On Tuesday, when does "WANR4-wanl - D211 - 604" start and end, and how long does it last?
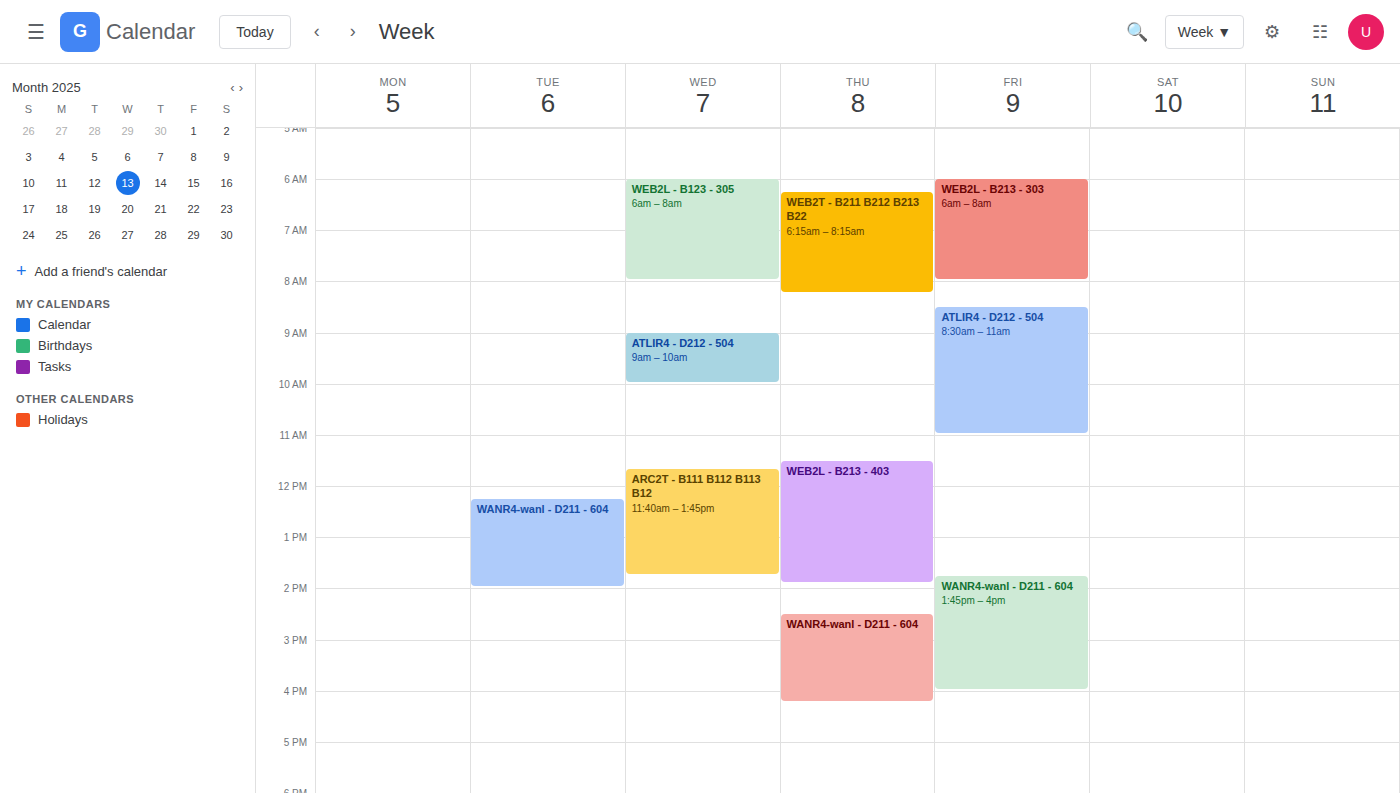
12:15 to 14:00, 1 hour 45 minutes